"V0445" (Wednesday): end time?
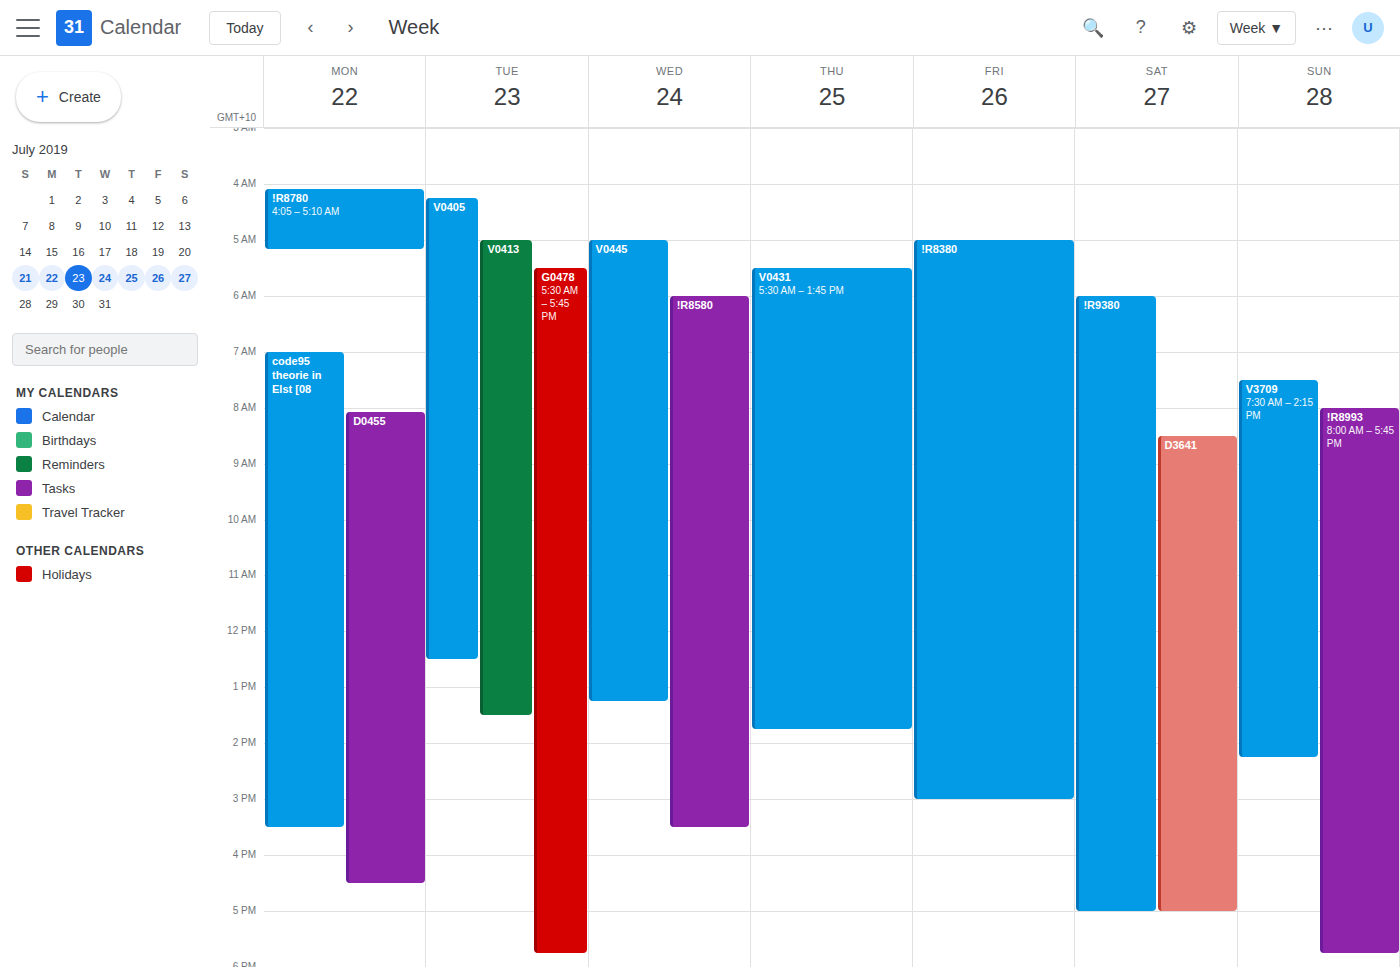
1:15 PM